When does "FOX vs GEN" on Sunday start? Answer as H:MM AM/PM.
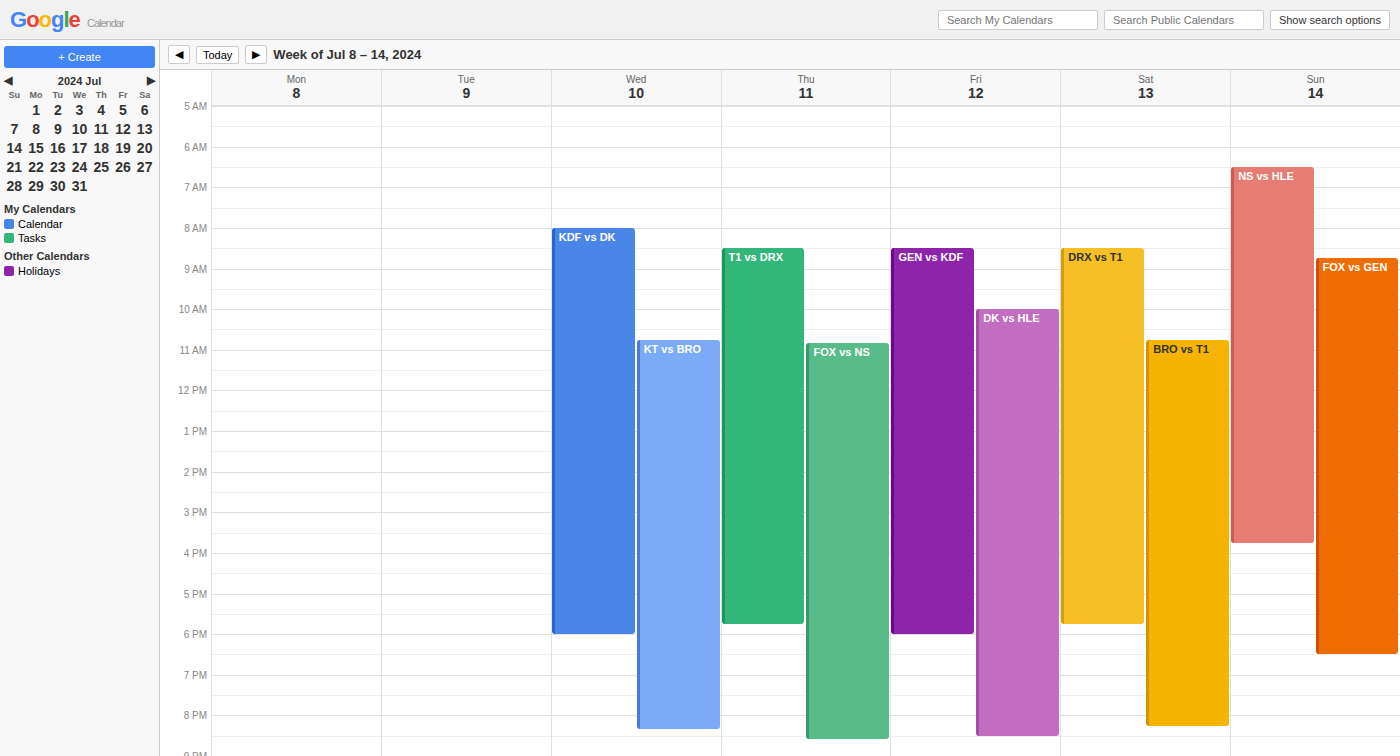
8:45 AM